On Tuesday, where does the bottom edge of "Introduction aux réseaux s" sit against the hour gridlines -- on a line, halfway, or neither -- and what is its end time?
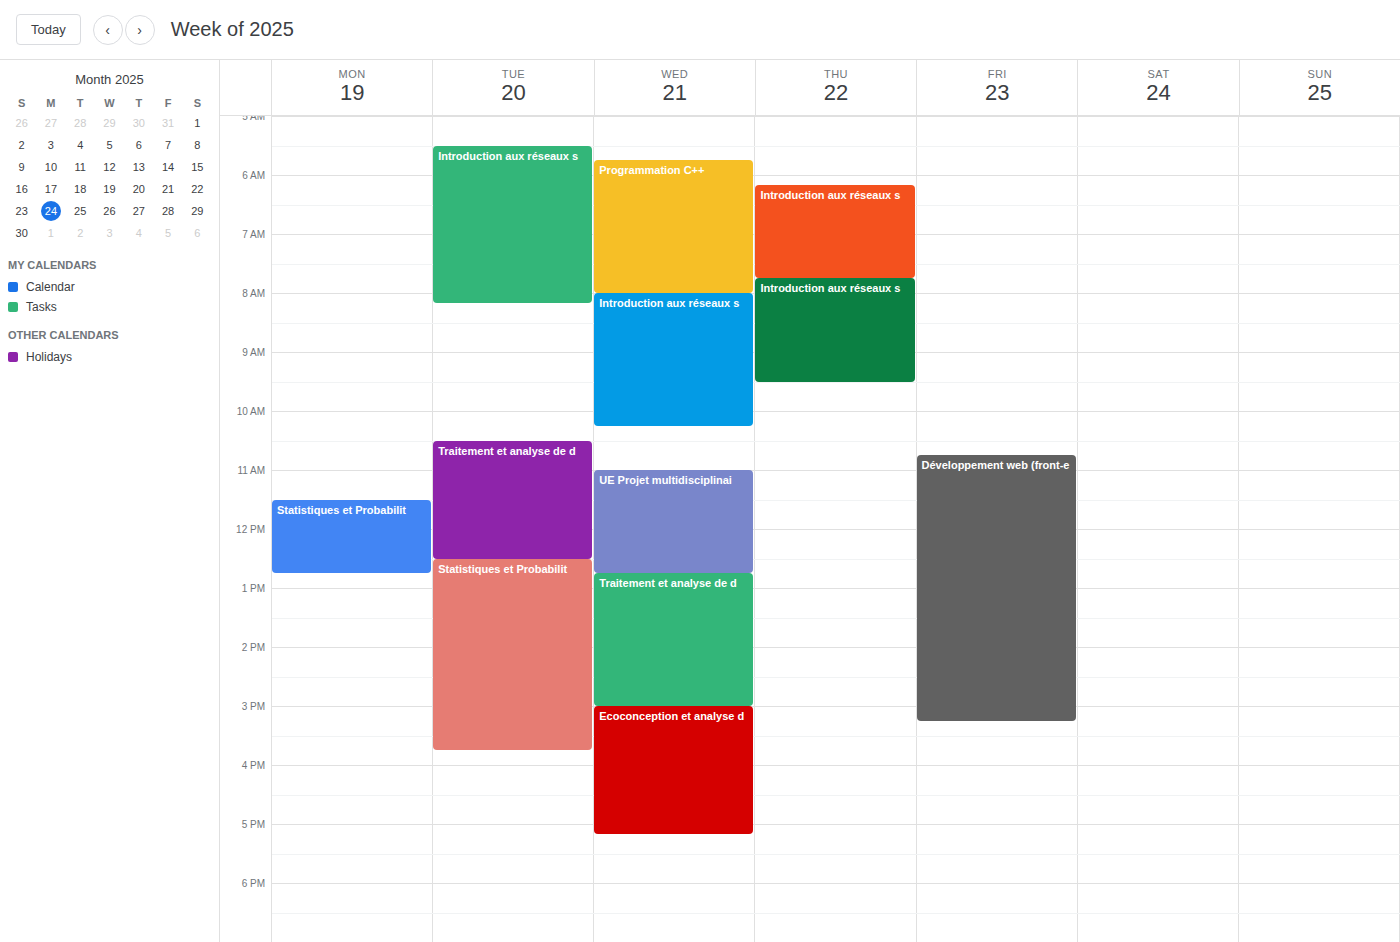
8:10 AM -- neither: 10 minutes below the 8 AM line and 50 minutes above the 9 AM line.